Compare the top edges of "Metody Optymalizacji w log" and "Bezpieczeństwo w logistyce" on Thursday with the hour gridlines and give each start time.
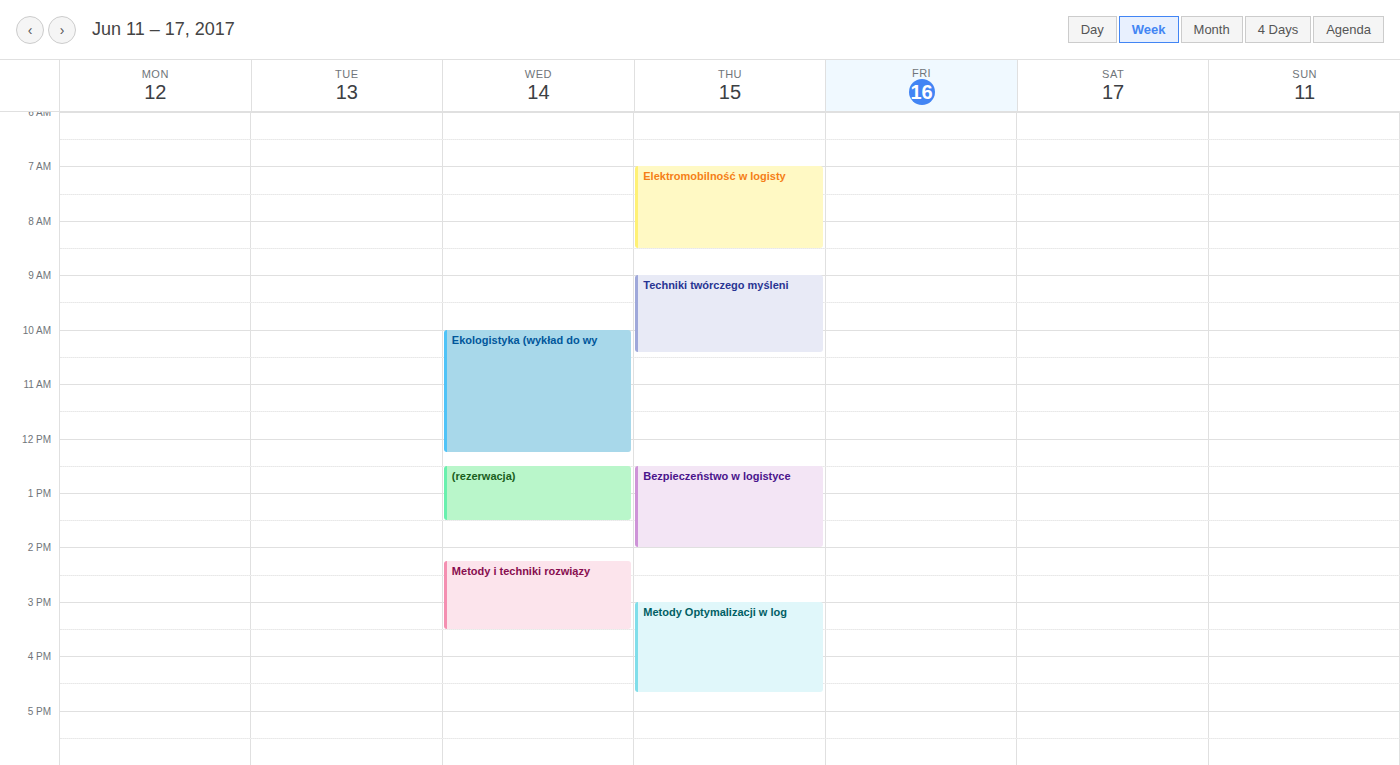
"Metody Optymalizacji w log": 3:00 PM, exactly on the 3 PM line. "Bezpieczeństwo w logistyce": 12:30 PM, halfway between the 12 PM and 1 PM lines.